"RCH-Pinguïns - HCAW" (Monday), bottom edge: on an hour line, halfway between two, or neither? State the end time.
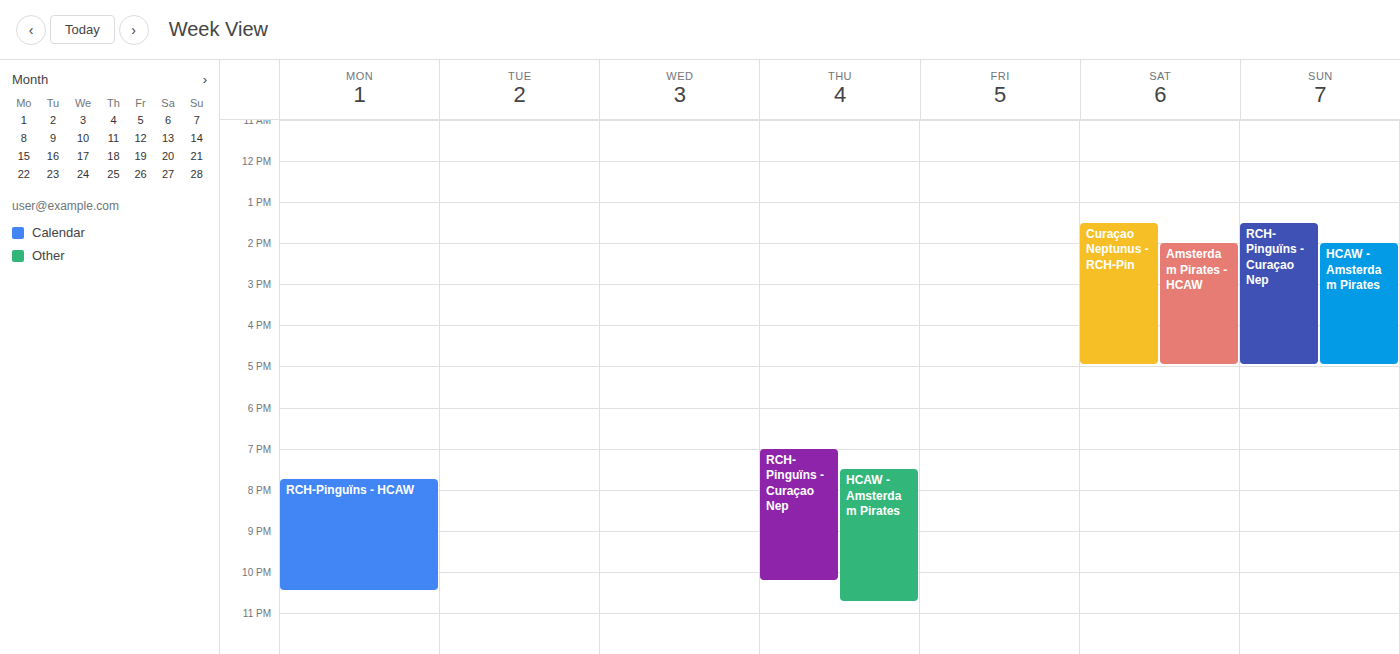
22:30 -- halfway between the 22:00 and 23:00 lines.